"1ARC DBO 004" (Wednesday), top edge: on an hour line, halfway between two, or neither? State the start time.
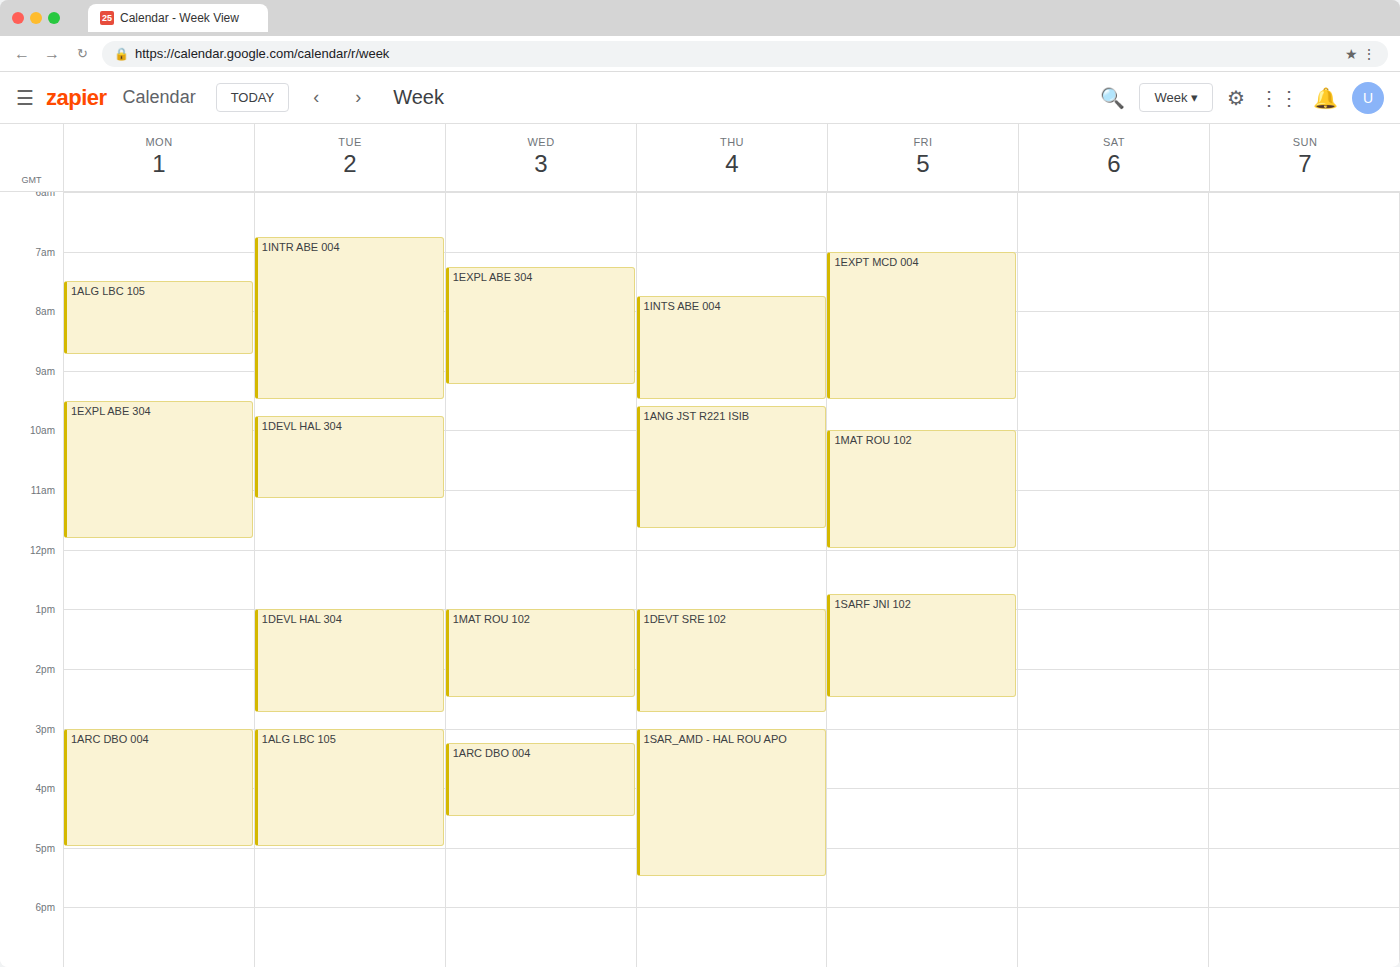
3:15 PM -- neither: a quarter of the way from the 3 PM line to the 4 PM line.